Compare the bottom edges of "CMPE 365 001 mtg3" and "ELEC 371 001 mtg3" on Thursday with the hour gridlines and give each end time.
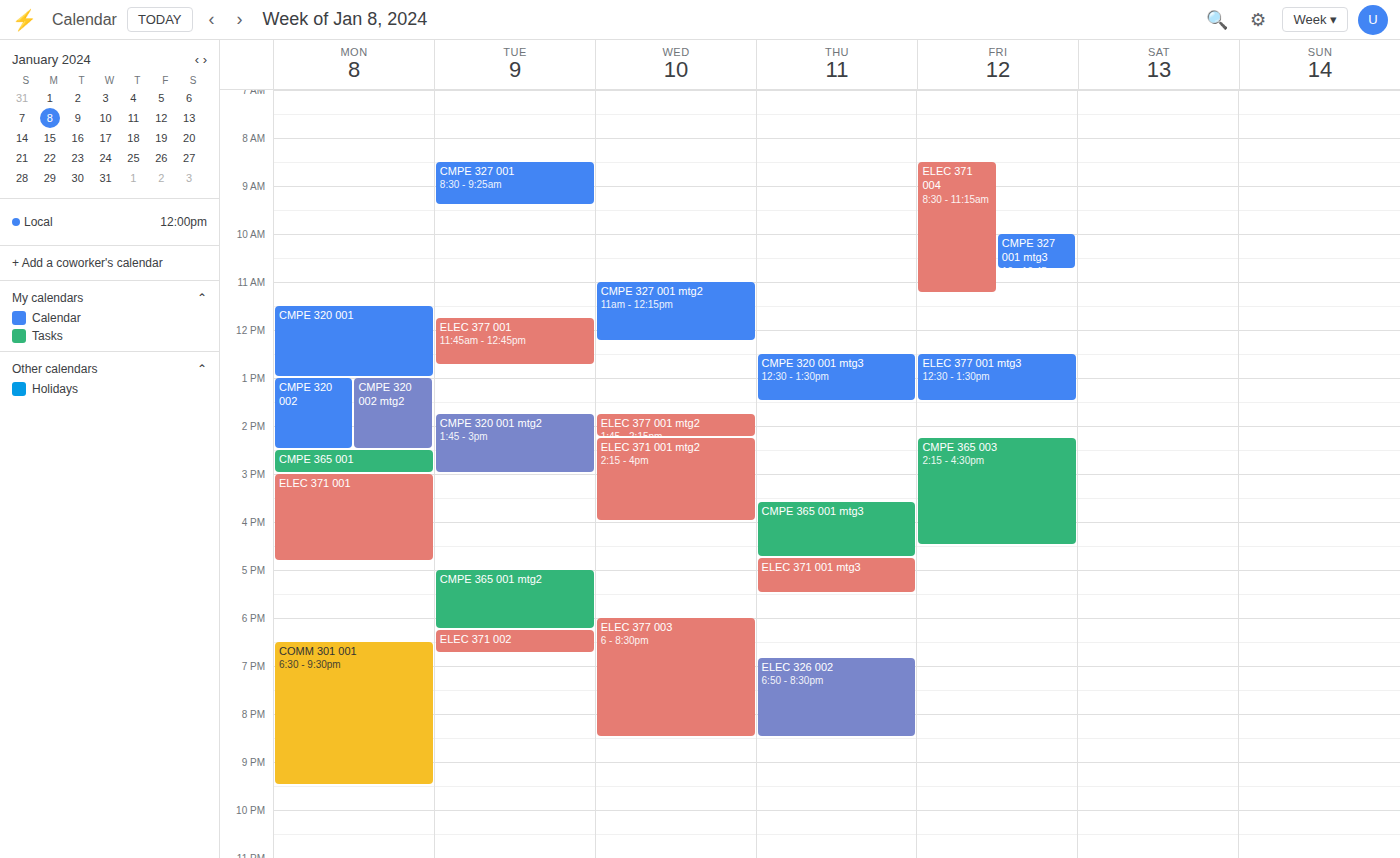
"CMPE 365 001 mtg3": 4:45 PM, neither: three quarters of the way from the 4 PM line to the 5 PM line. "ELEC 371 001 mtg3": 5:30 PM, halfway between the 5 PM and 6 PM lines.